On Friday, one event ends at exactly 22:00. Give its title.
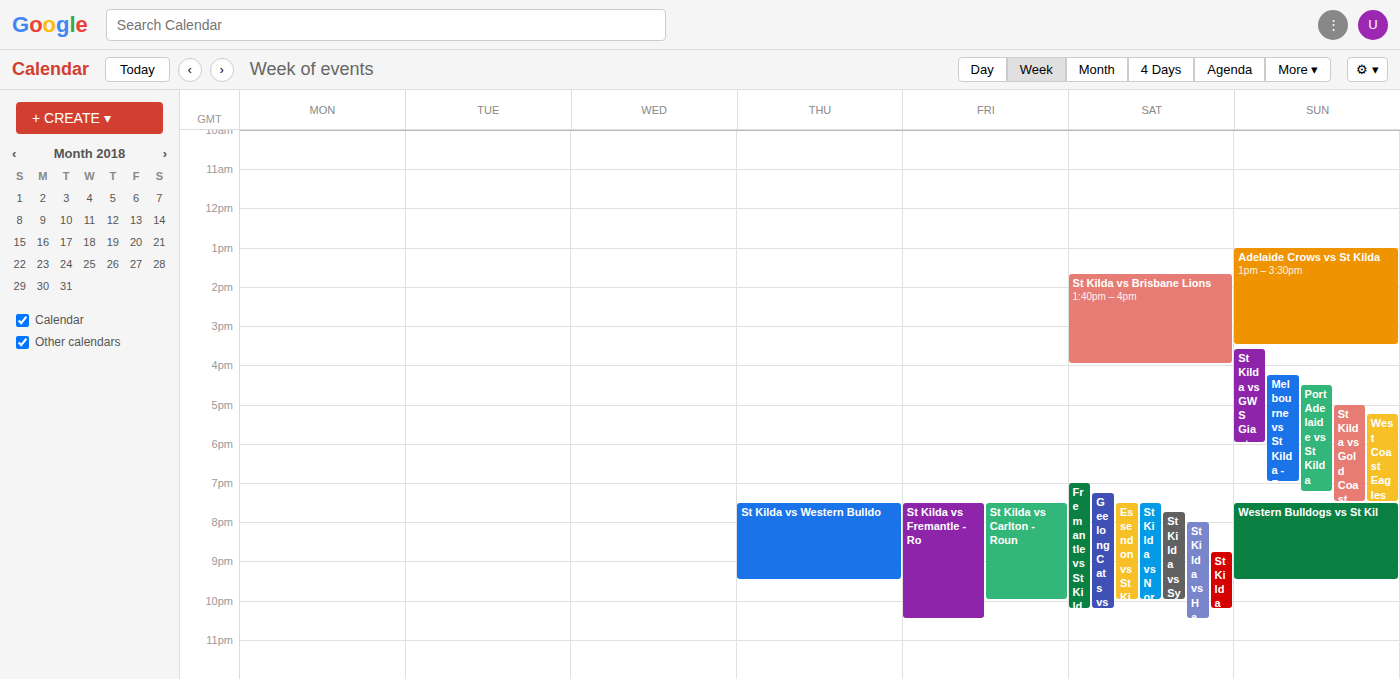
"St Kilda vs Carlton - Roun"